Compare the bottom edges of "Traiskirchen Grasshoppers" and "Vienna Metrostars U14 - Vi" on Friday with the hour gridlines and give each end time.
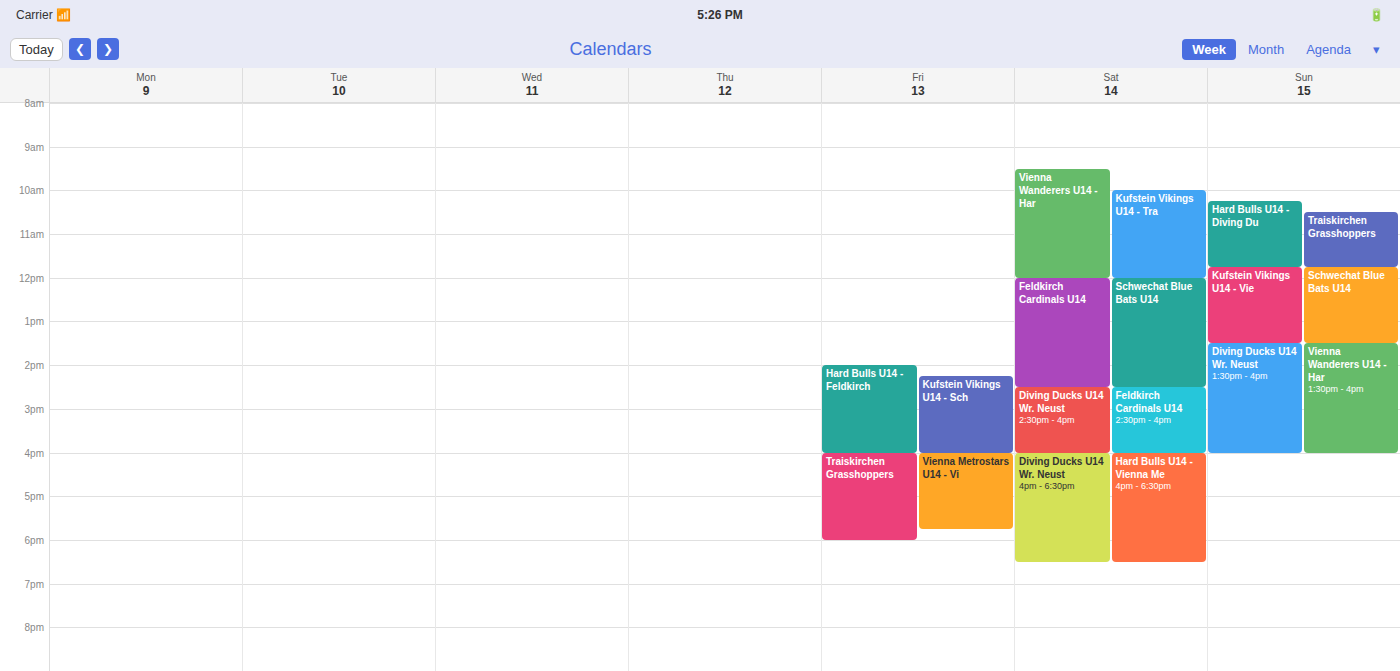
"Traiskirchen Grasshoppers": 6:00 PM, exactly on the 6 PM line. "Vienna Metrostars U14 - Vi": 5:45 PM, neither: three quarters of the way from the 5 PM line to the 6 PM line.